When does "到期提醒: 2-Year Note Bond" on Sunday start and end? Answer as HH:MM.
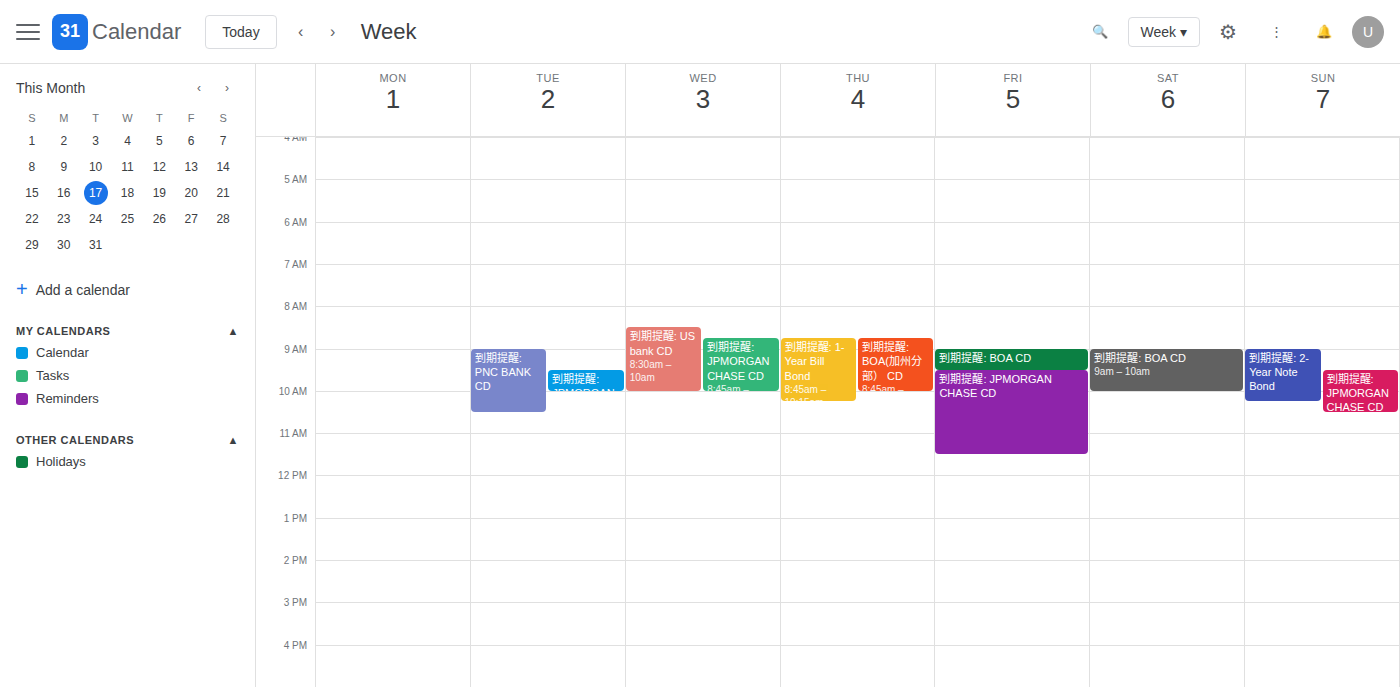
09:00 to 10:15